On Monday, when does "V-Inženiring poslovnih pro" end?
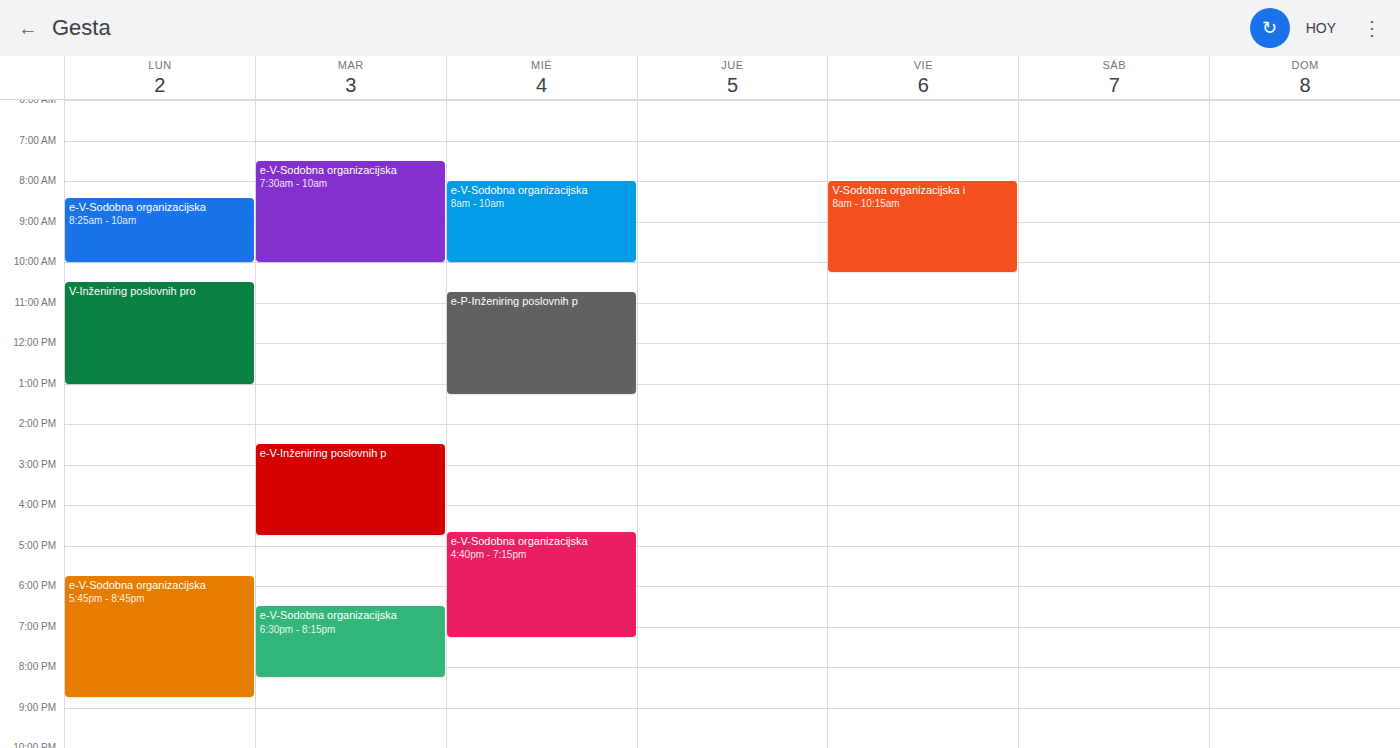
1:00 PM